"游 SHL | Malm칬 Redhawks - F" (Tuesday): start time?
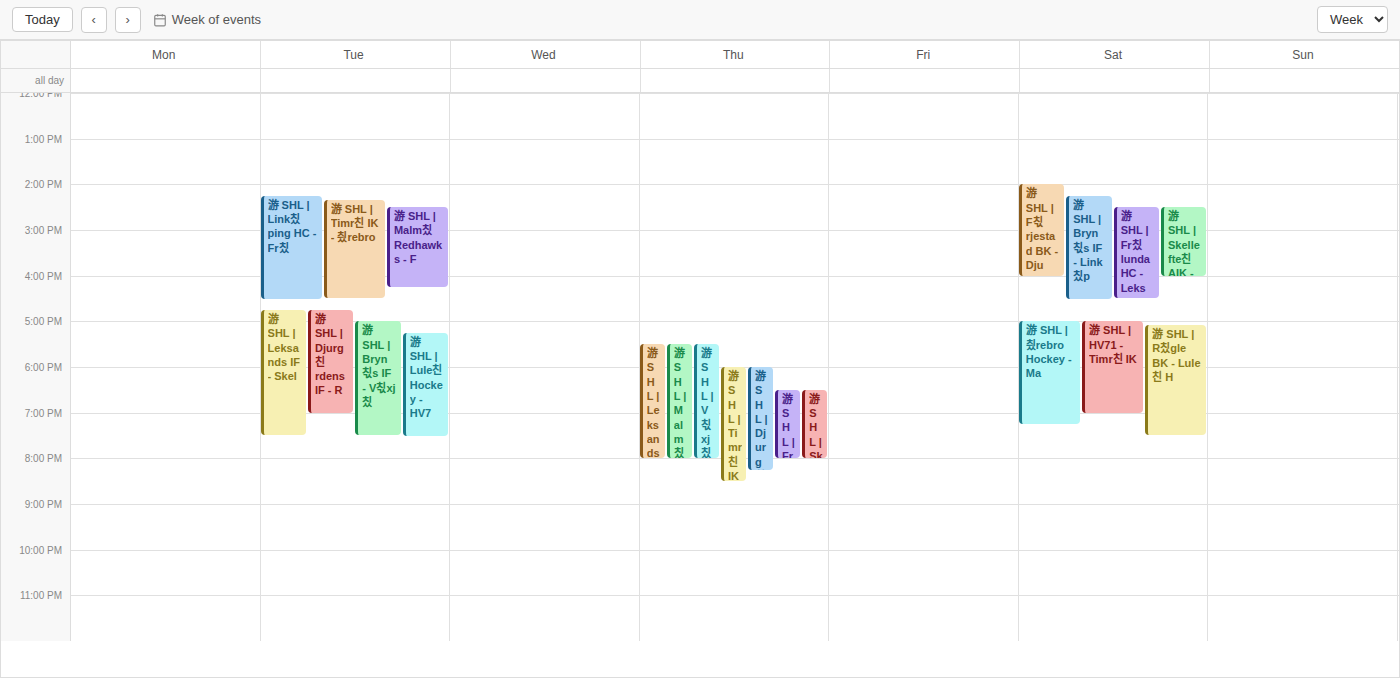
14:30